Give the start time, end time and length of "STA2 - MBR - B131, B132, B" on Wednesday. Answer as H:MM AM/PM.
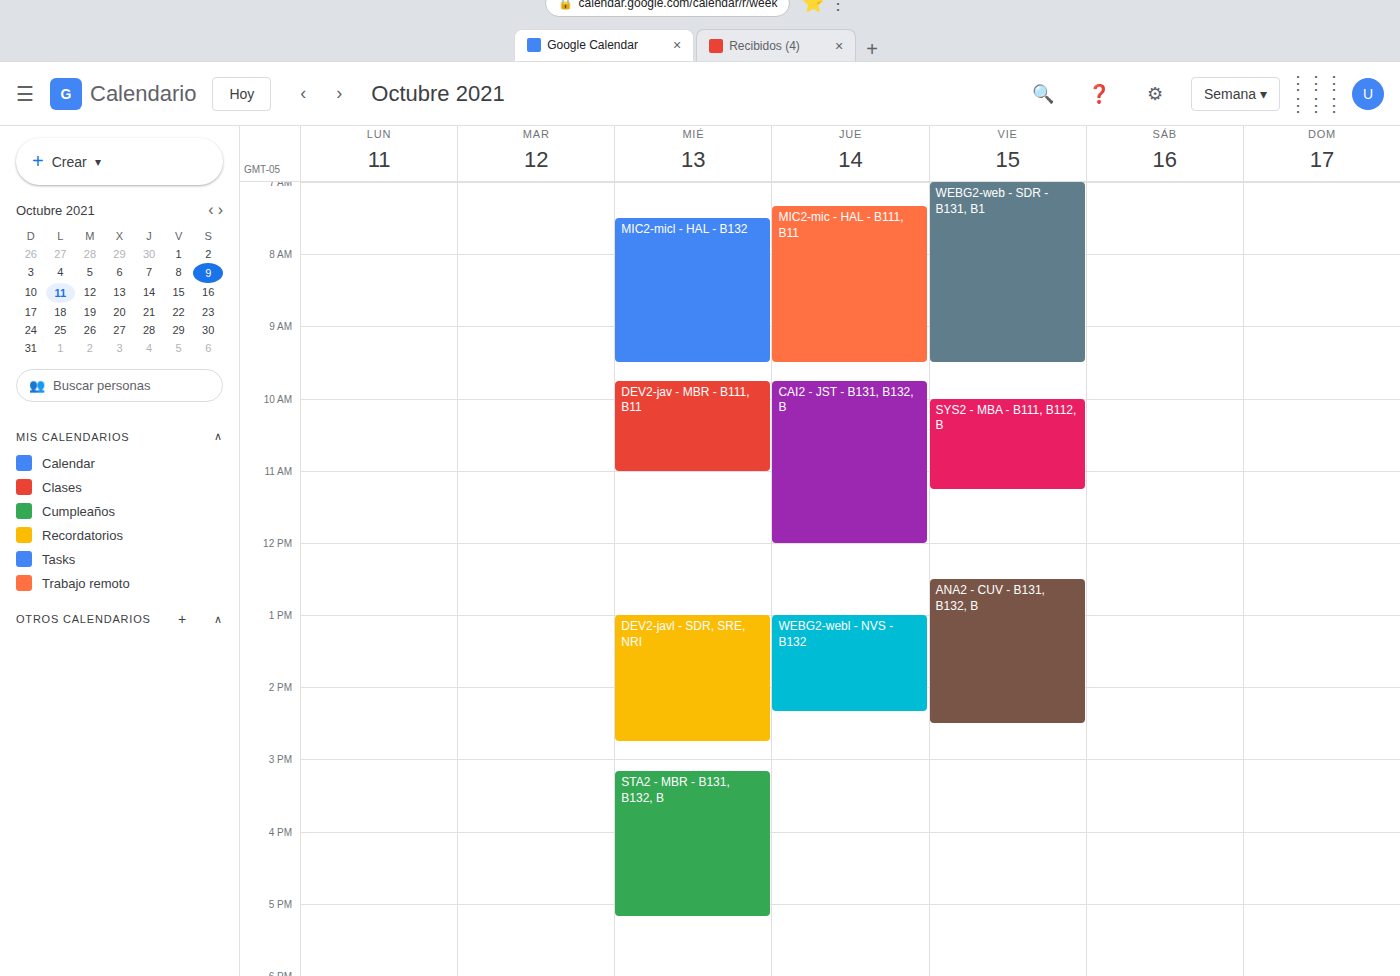
3:10 PM to 5:10 PM, 2 hours